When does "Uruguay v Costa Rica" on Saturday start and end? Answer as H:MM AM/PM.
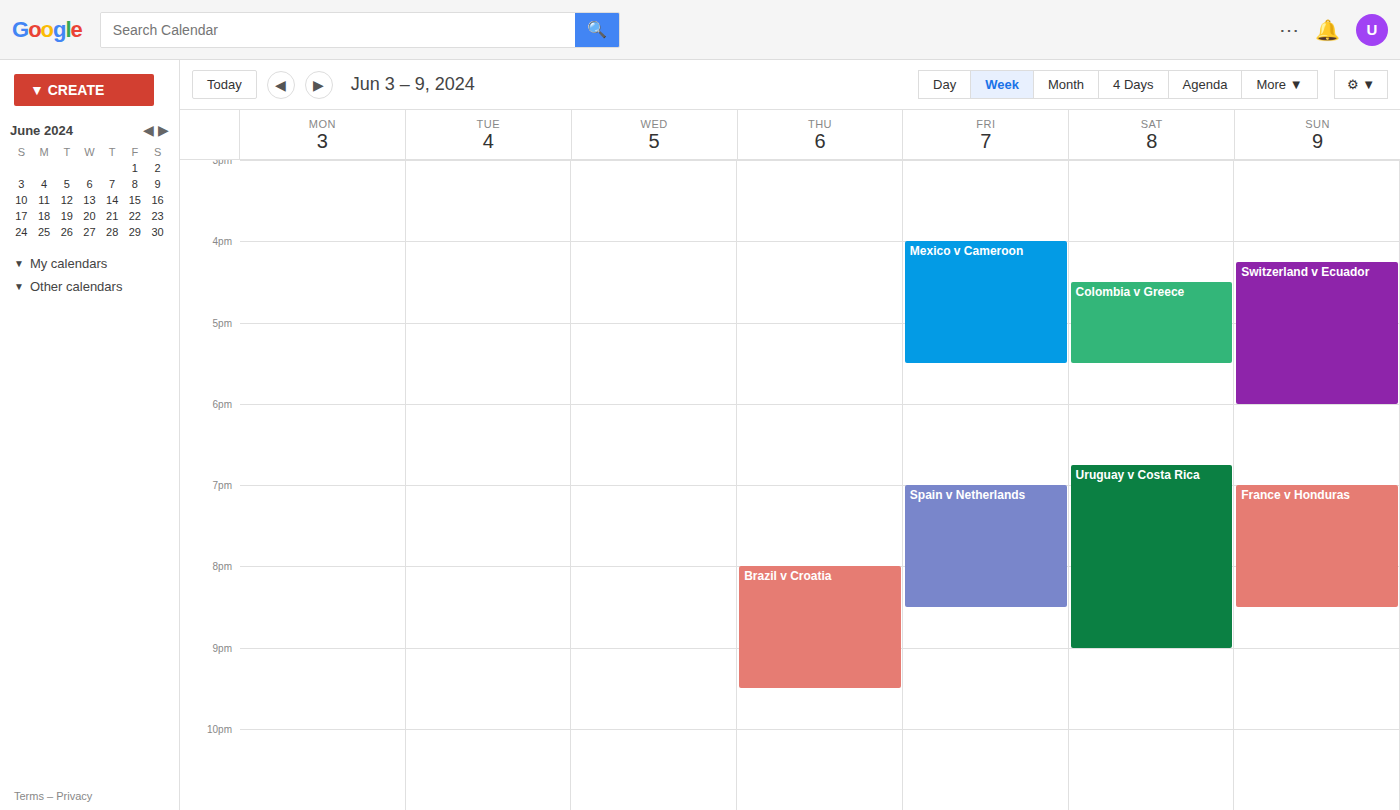
6:45 PM to 9:00 PM